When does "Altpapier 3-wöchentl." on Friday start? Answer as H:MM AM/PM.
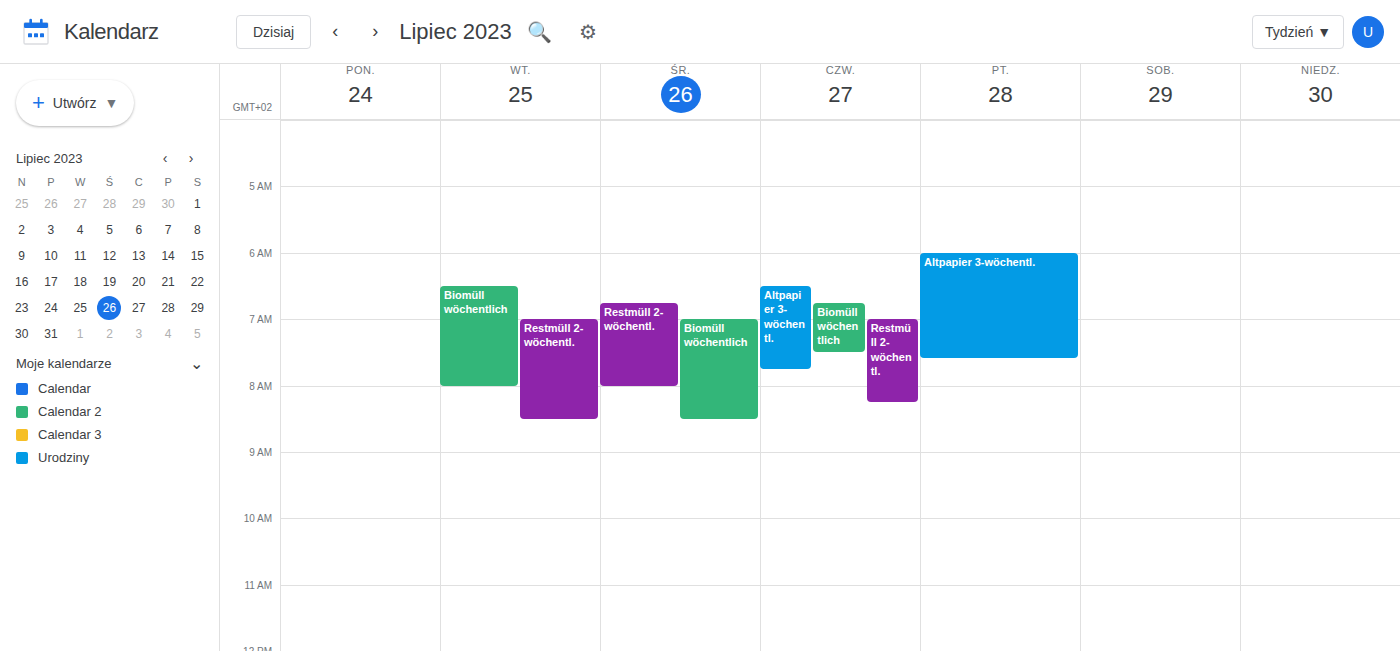
6:00 AM